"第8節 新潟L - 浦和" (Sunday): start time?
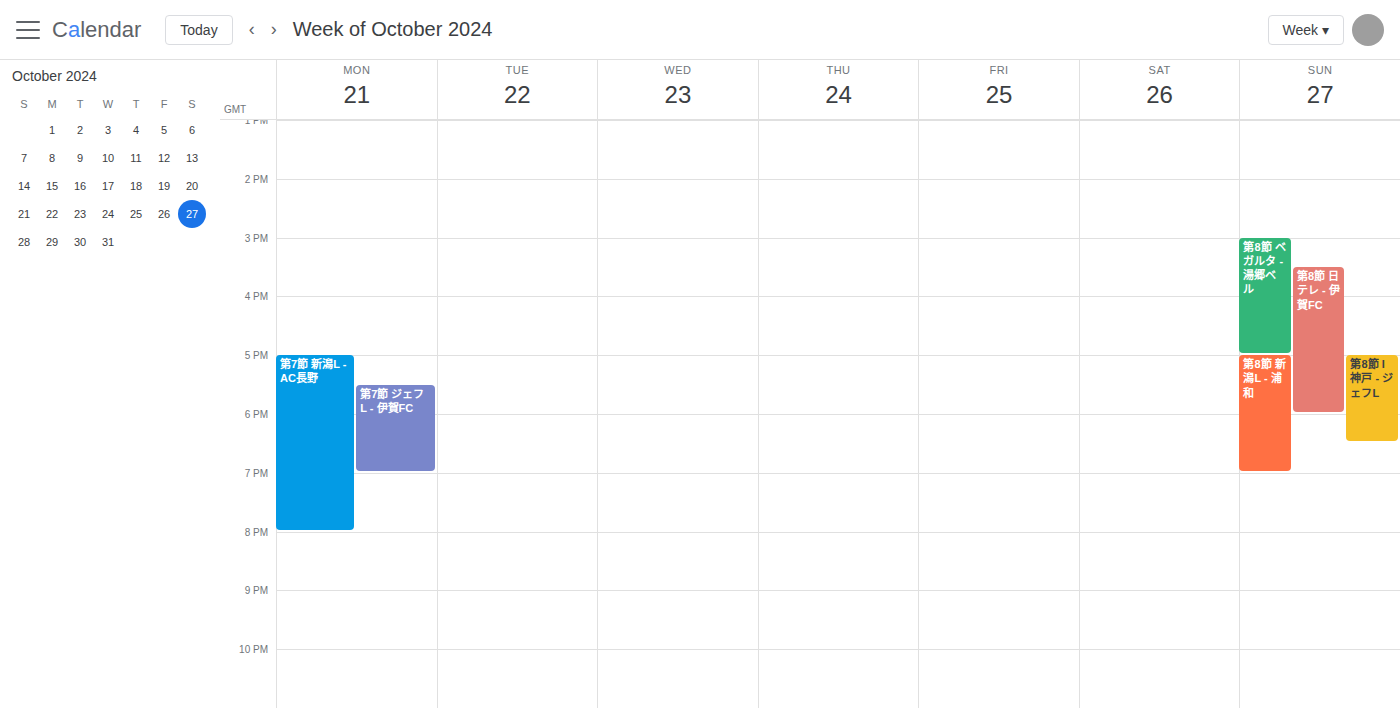
5:00 PM